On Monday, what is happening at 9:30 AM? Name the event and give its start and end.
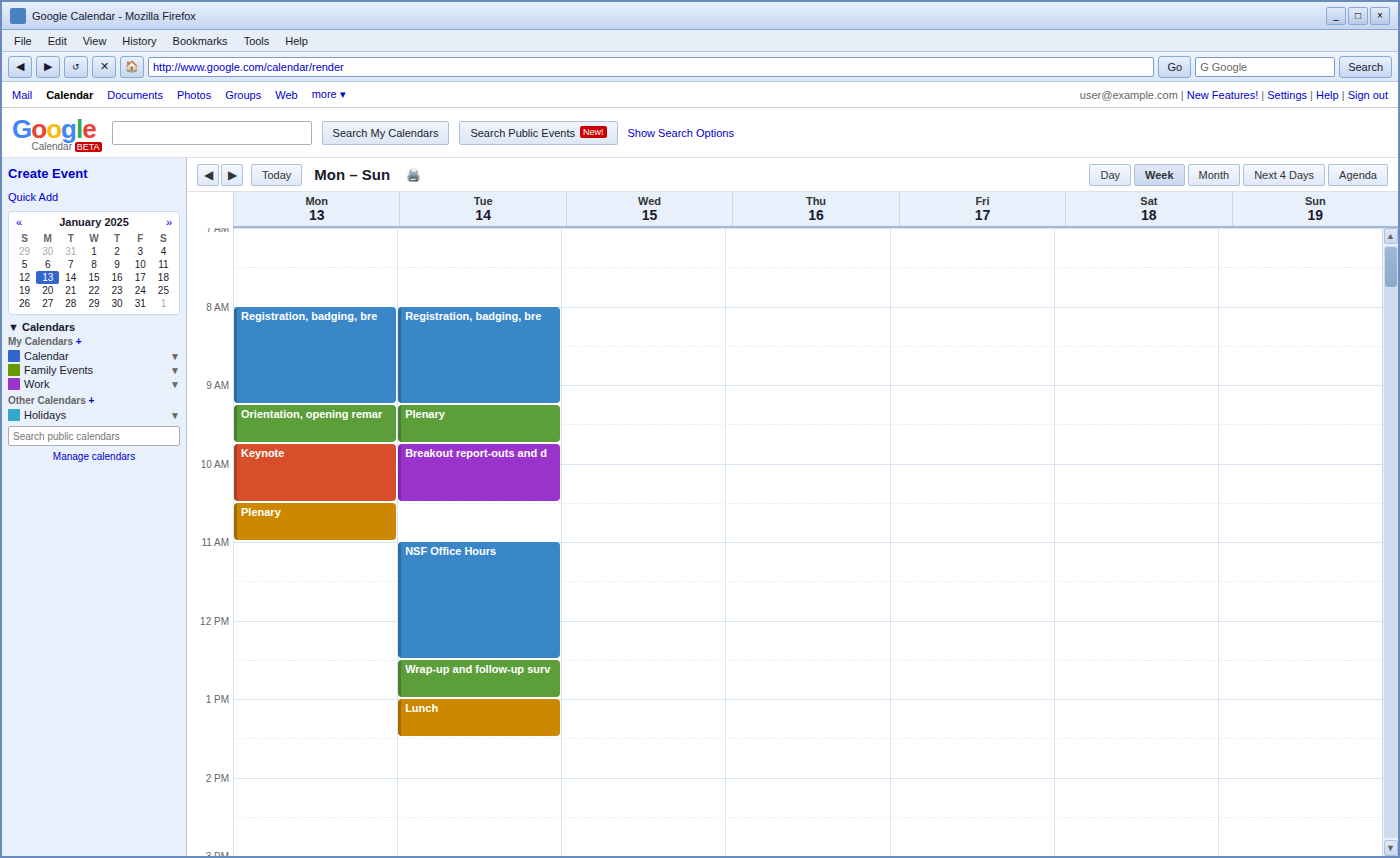
"Orientation, opening remar", 9:15 AM to 9:45 AM